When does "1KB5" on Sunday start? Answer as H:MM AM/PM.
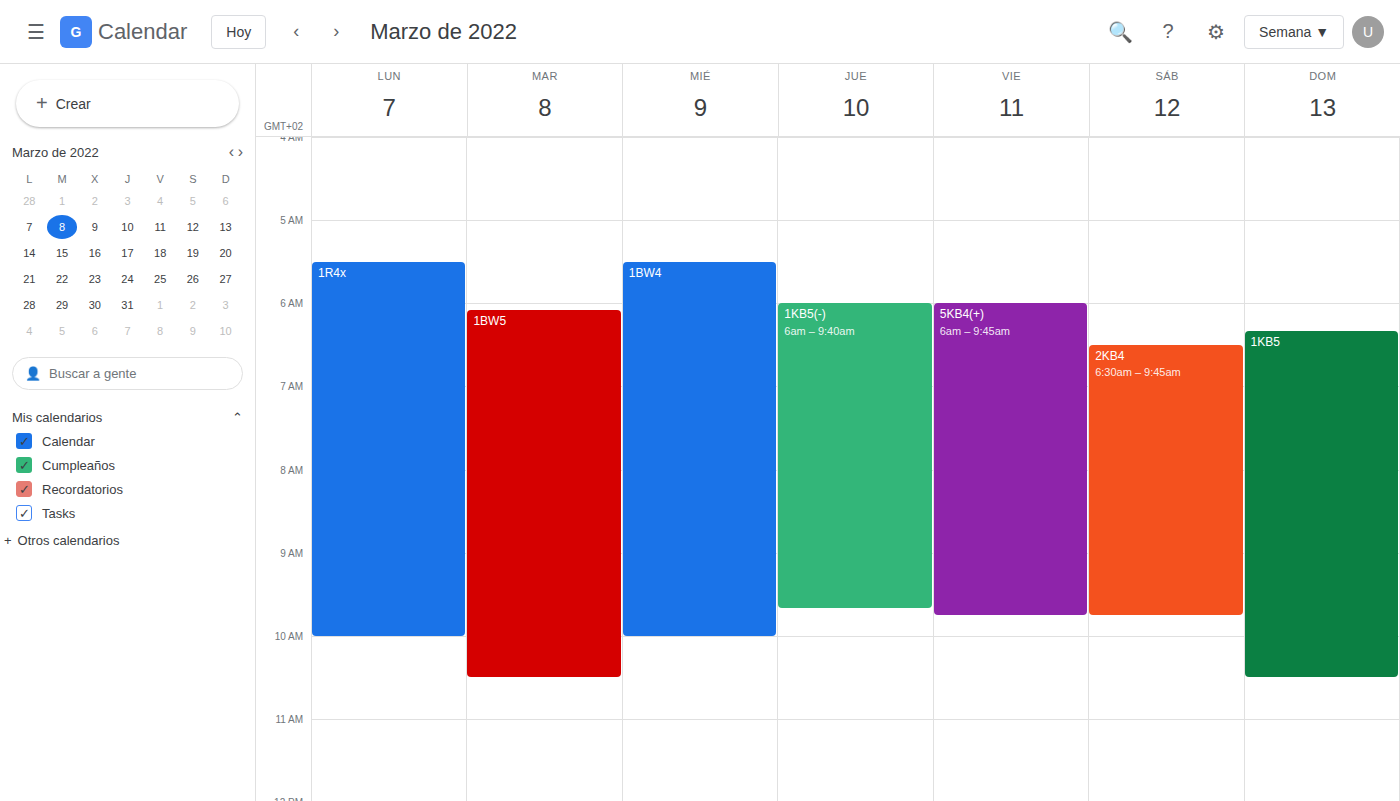
6:20 AM